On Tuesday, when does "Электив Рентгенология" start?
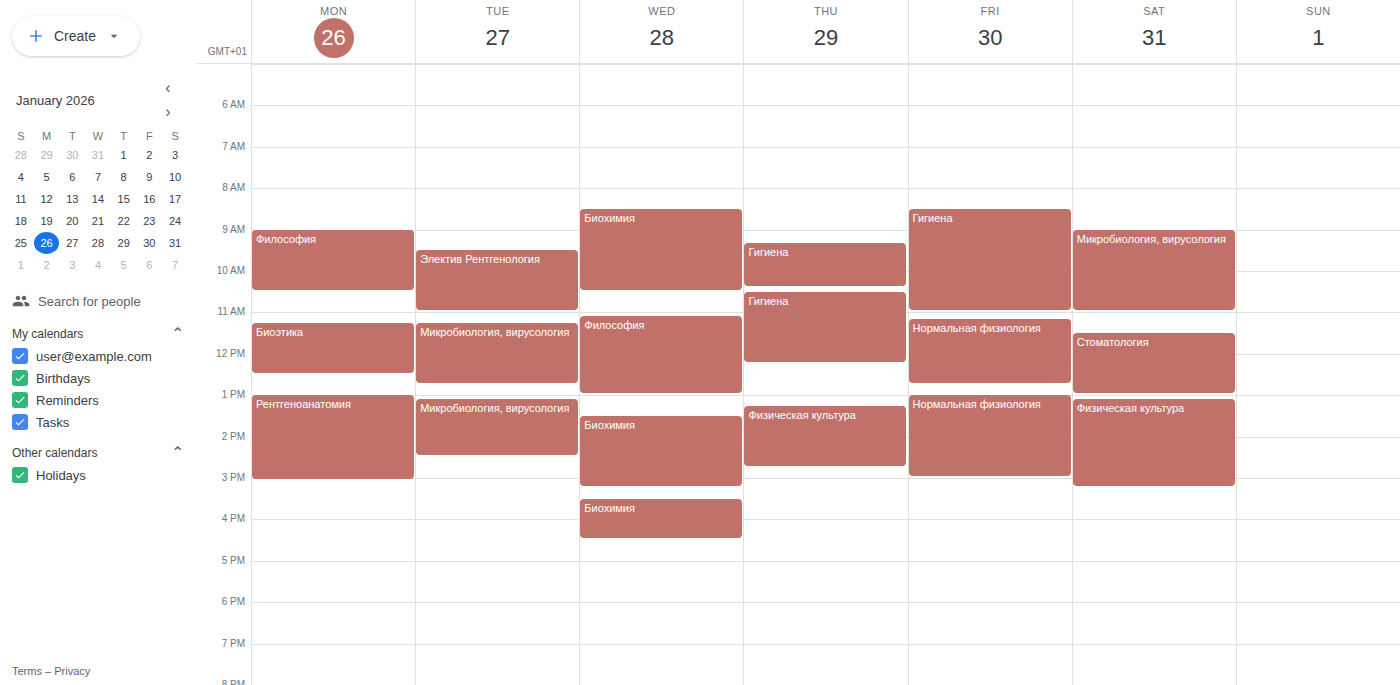
9:30 AM